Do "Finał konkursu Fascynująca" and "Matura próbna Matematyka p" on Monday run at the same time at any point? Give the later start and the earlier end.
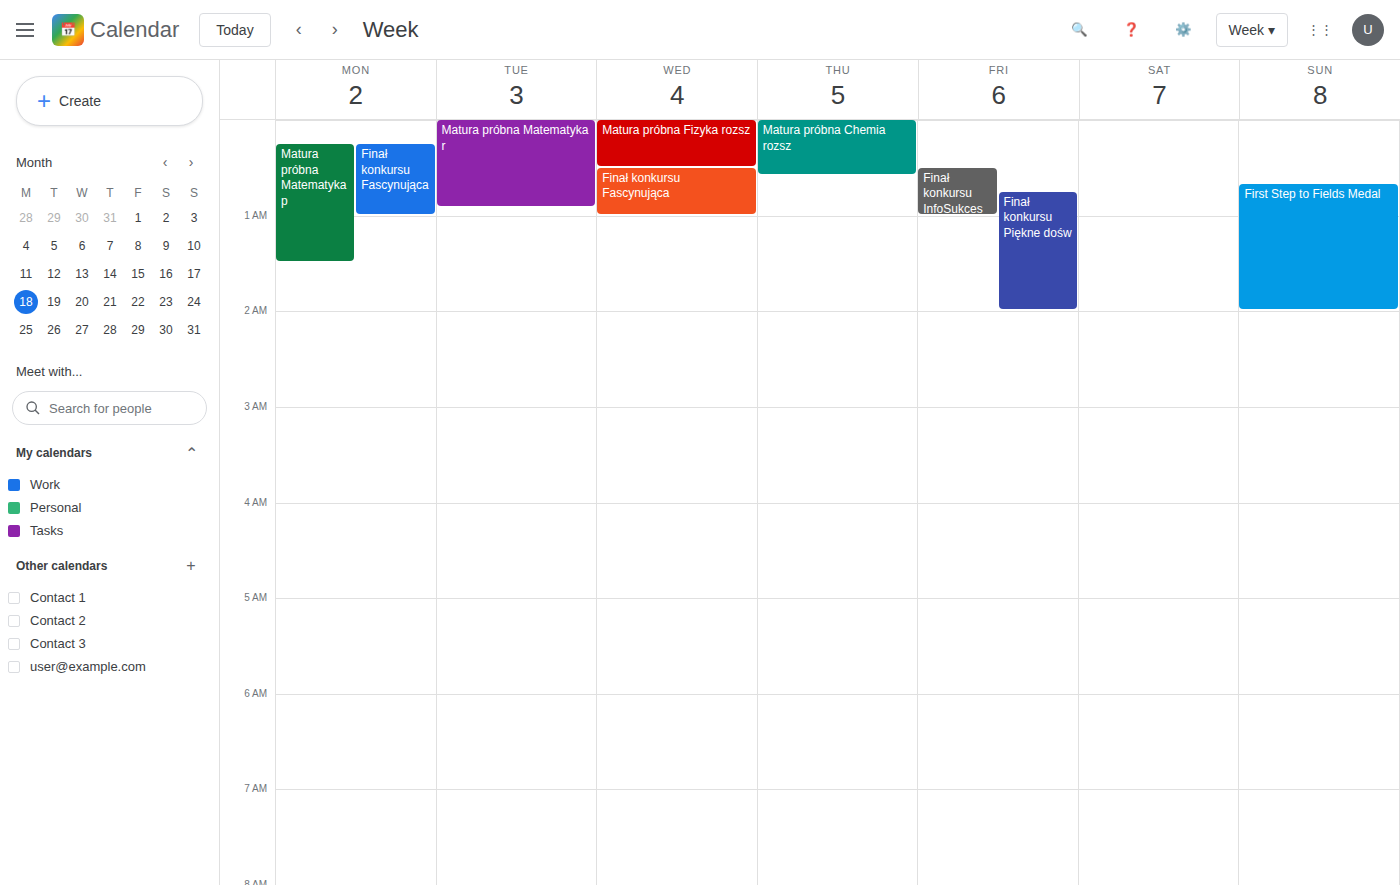
"Finał konkursu Fascynująca" runs 12:15 AM to 1:00 AM, inside "Matura próbna Matematyka p" -- they overlap.